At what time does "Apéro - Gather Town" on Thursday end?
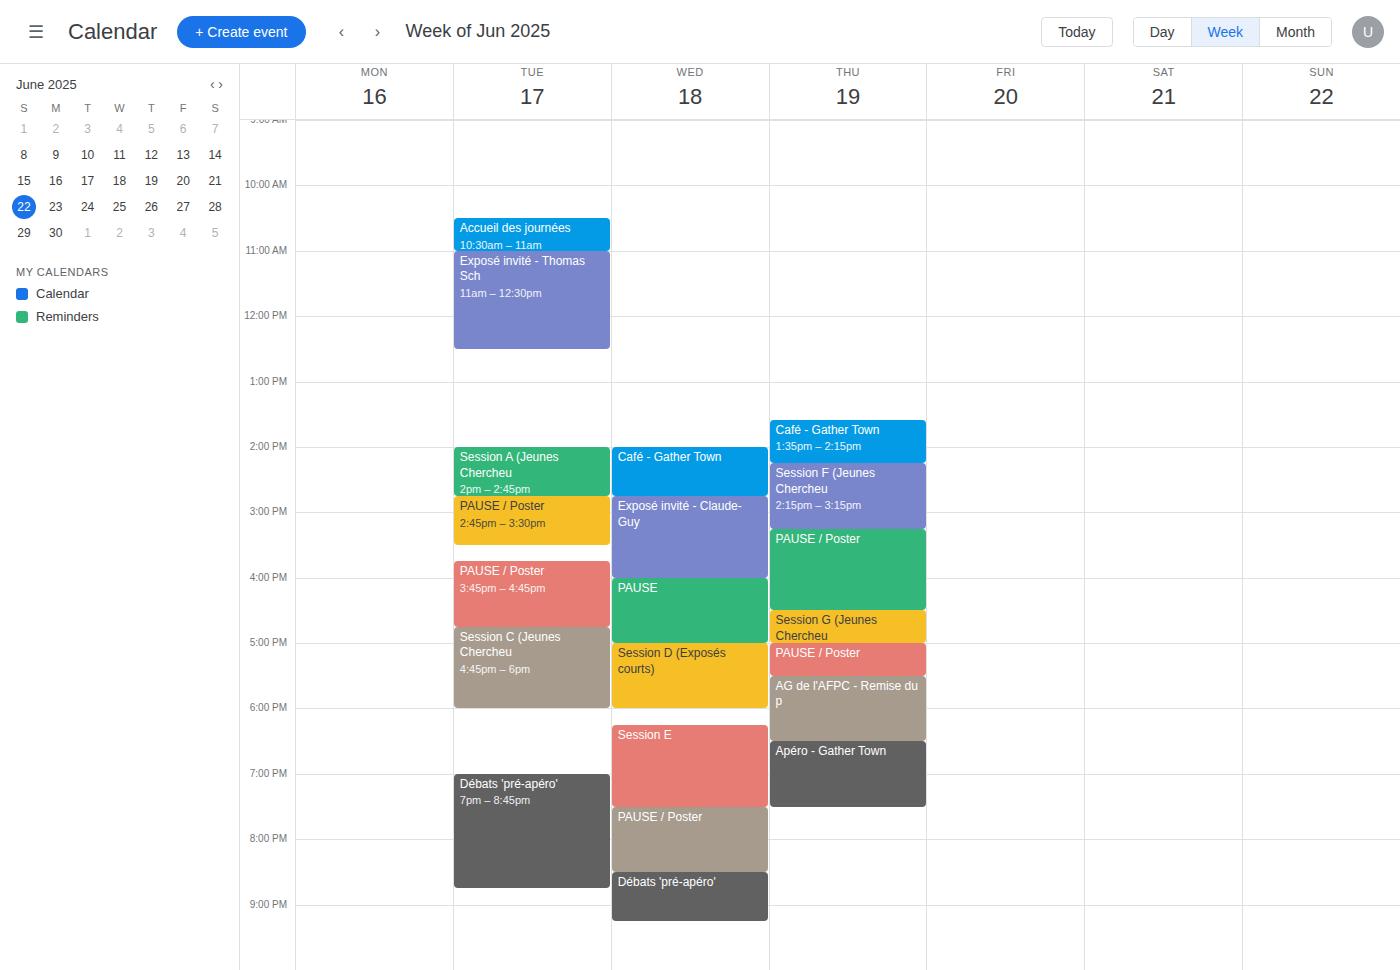
7:30 PM